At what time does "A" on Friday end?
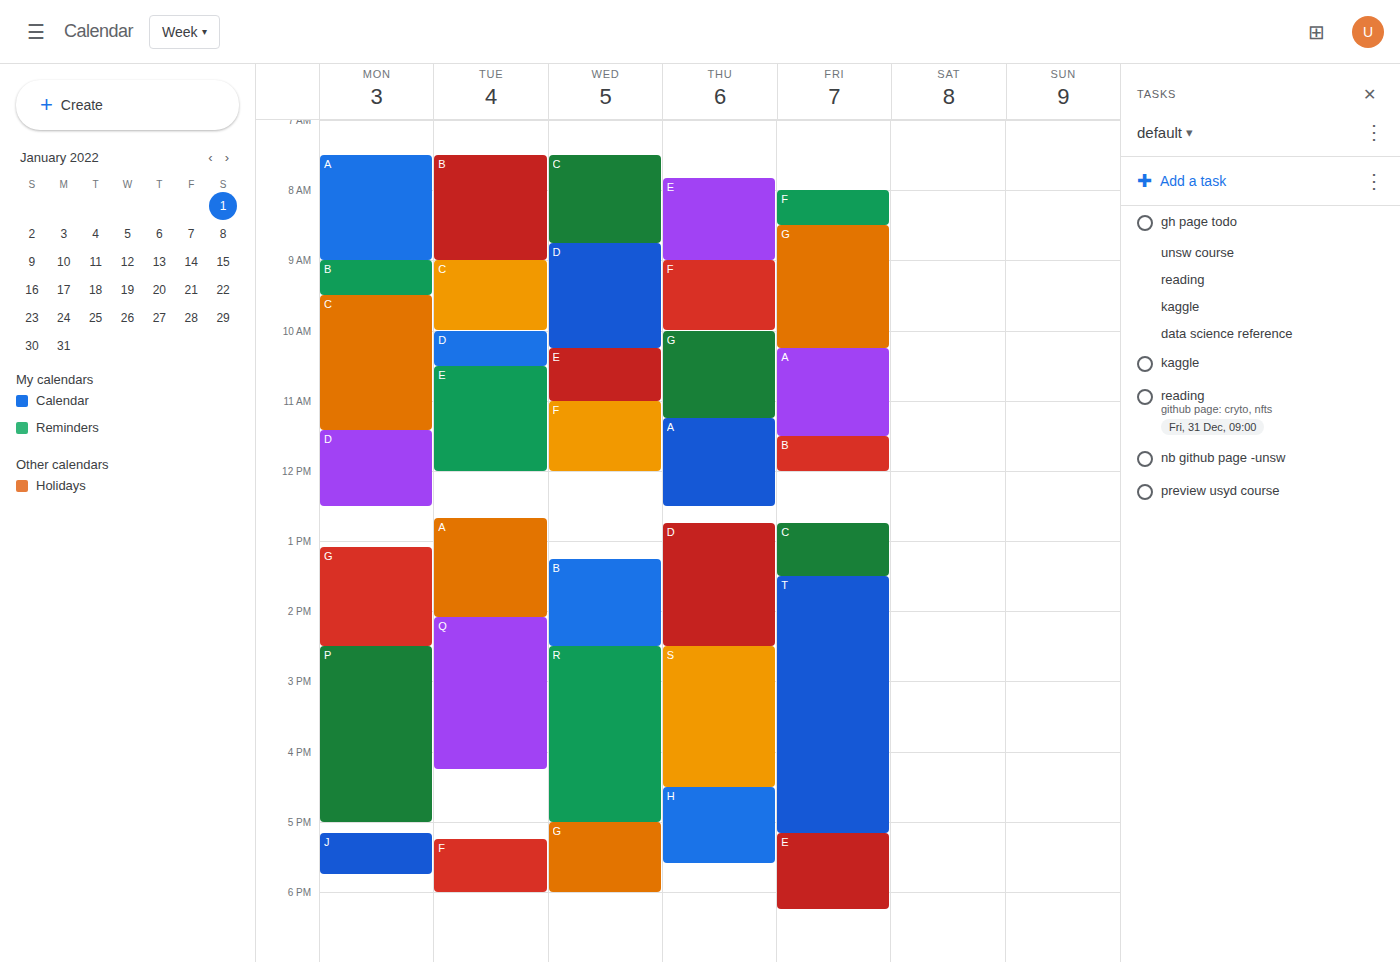
11:30 AM